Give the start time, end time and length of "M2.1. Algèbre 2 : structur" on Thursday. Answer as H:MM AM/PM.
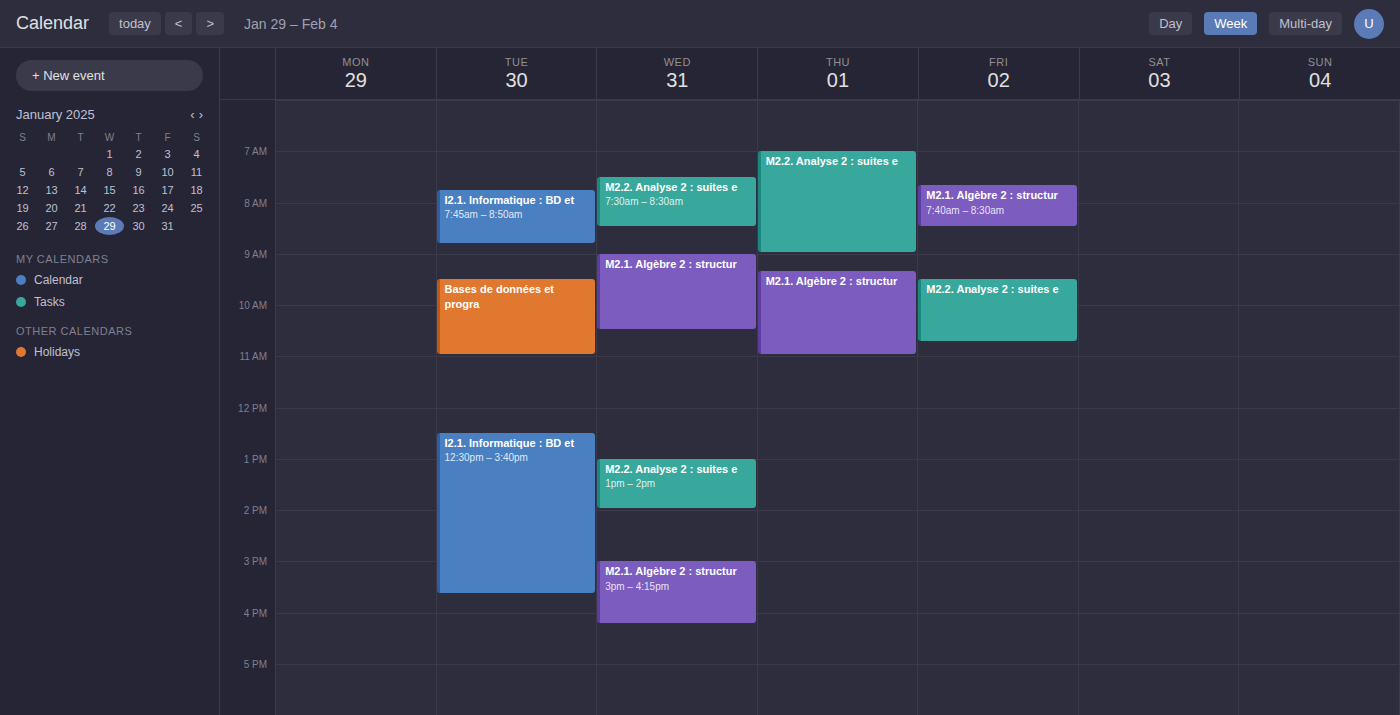
9:20 AM to 11:00 AM, 1 hour 40 minutes